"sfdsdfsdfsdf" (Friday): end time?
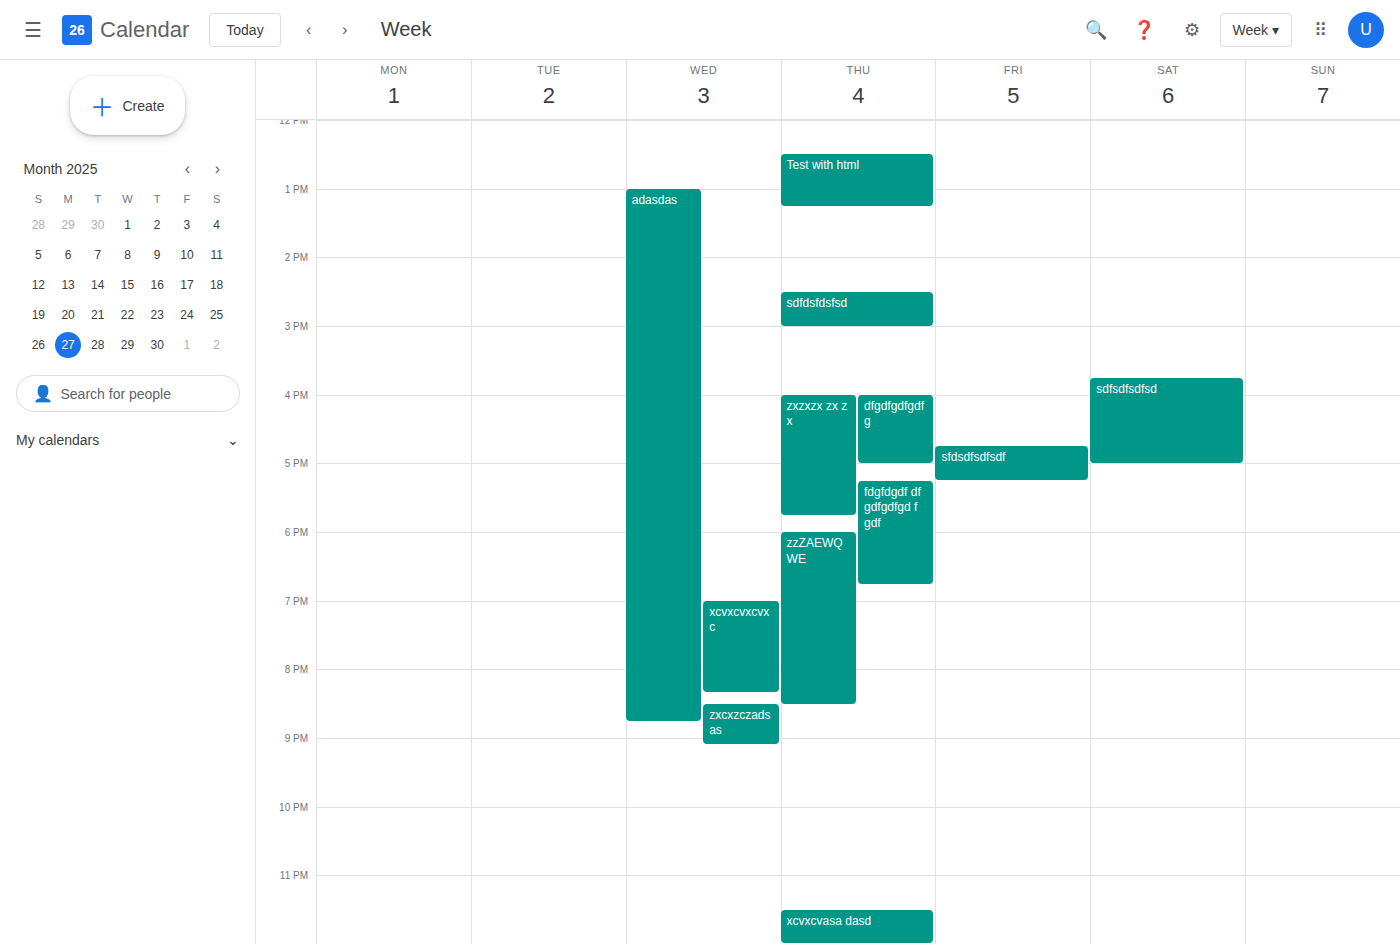
5:15 PM